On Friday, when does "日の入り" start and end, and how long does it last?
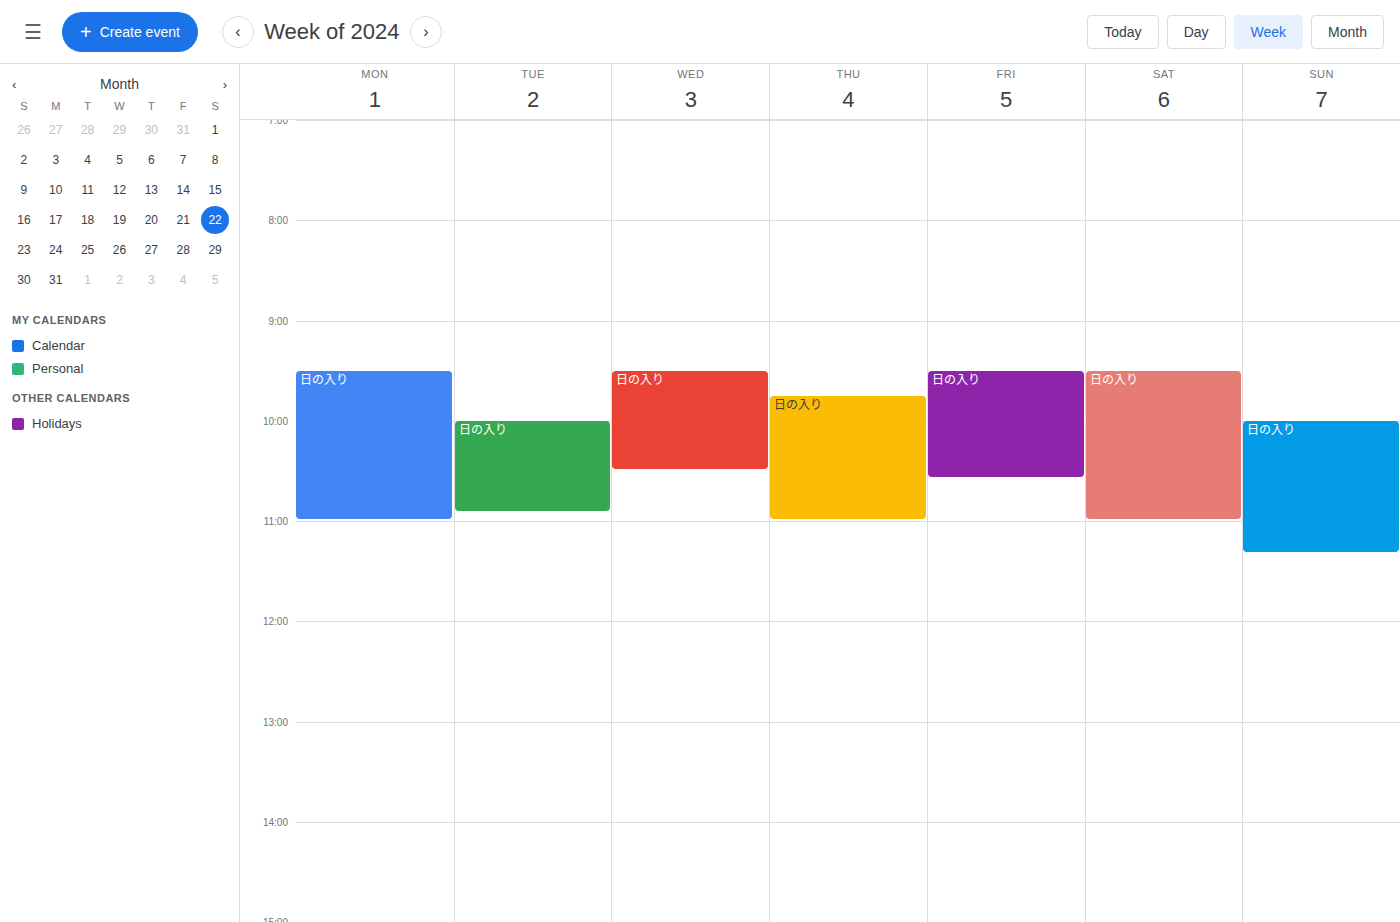
9:30 AM to 10:35 AM, 1 hour 5 minutes